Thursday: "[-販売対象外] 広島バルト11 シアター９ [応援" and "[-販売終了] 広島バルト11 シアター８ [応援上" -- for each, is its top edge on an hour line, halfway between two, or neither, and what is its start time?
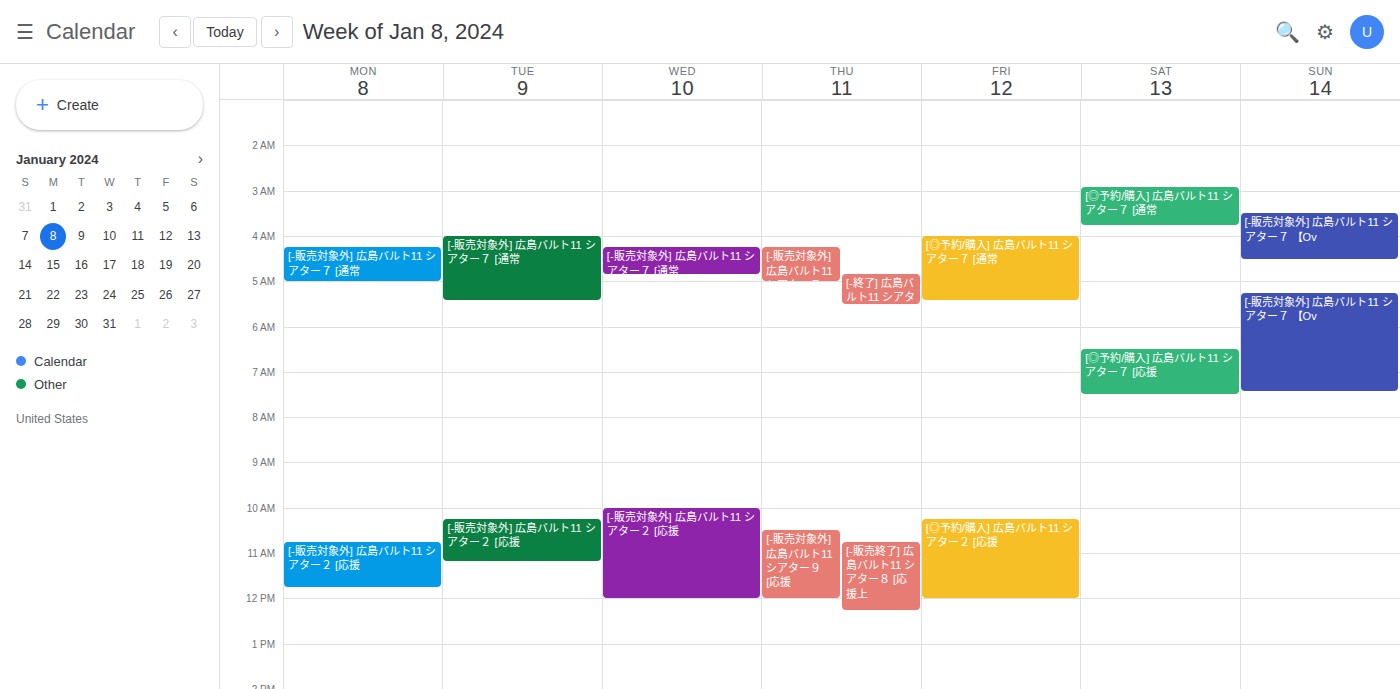
"[-販売対象外] 広島バルト11 シアター９ [応援": 10:30, halfway between the 10:00 and 11:00 lines. "[-販売終了] 広島バルト11 シアター８ [応援上": 10:45, neither: three quarters of the way from the 10:00 line to the 11:00 line.